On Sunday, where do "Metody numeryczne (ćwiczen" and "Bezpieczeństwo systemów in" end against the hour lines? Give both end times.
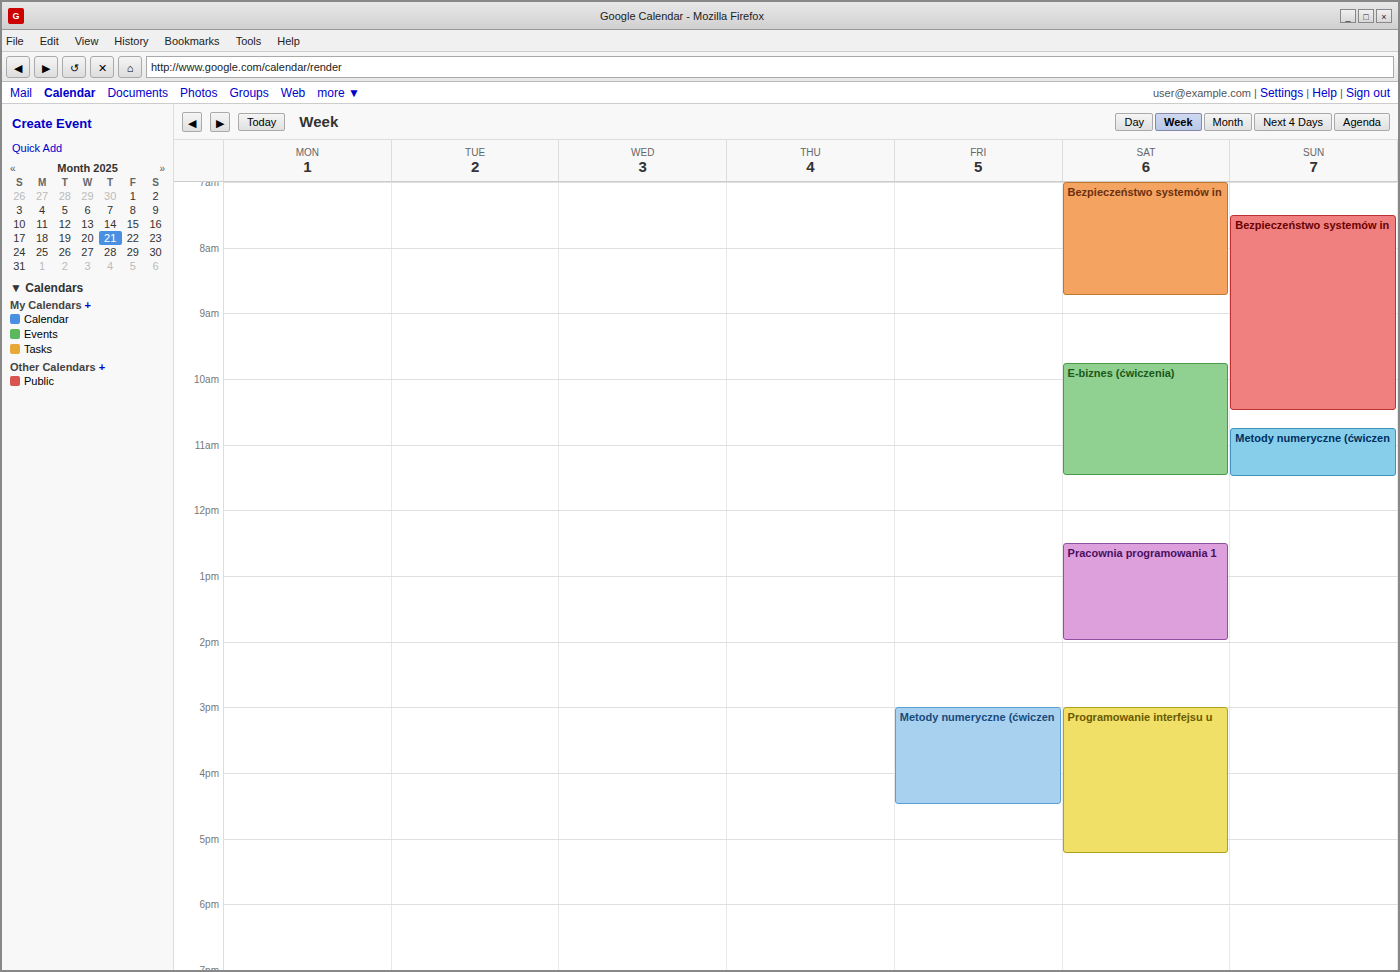
"Metody numeryczne (ćwiczen": 11:30 AM, halfway between the 11 AM and 12 PM lines. "Bezpieczeństwo systemów in": 10:30 AM, halfway between the 10 AM and 11 AM lines.